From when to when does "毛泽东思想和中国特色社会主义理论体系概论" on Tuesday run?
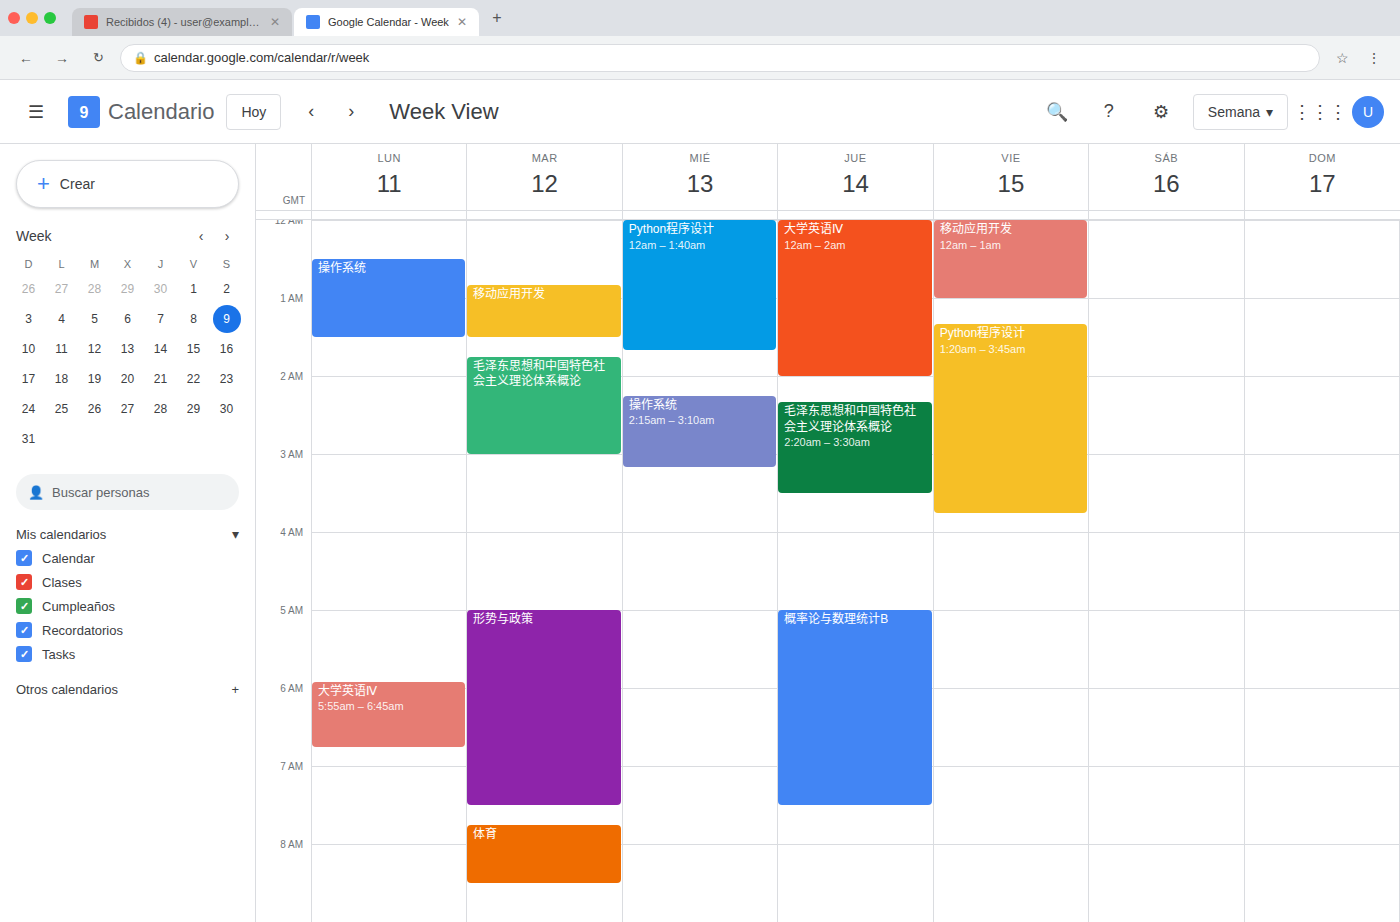
01:45 to 03:00